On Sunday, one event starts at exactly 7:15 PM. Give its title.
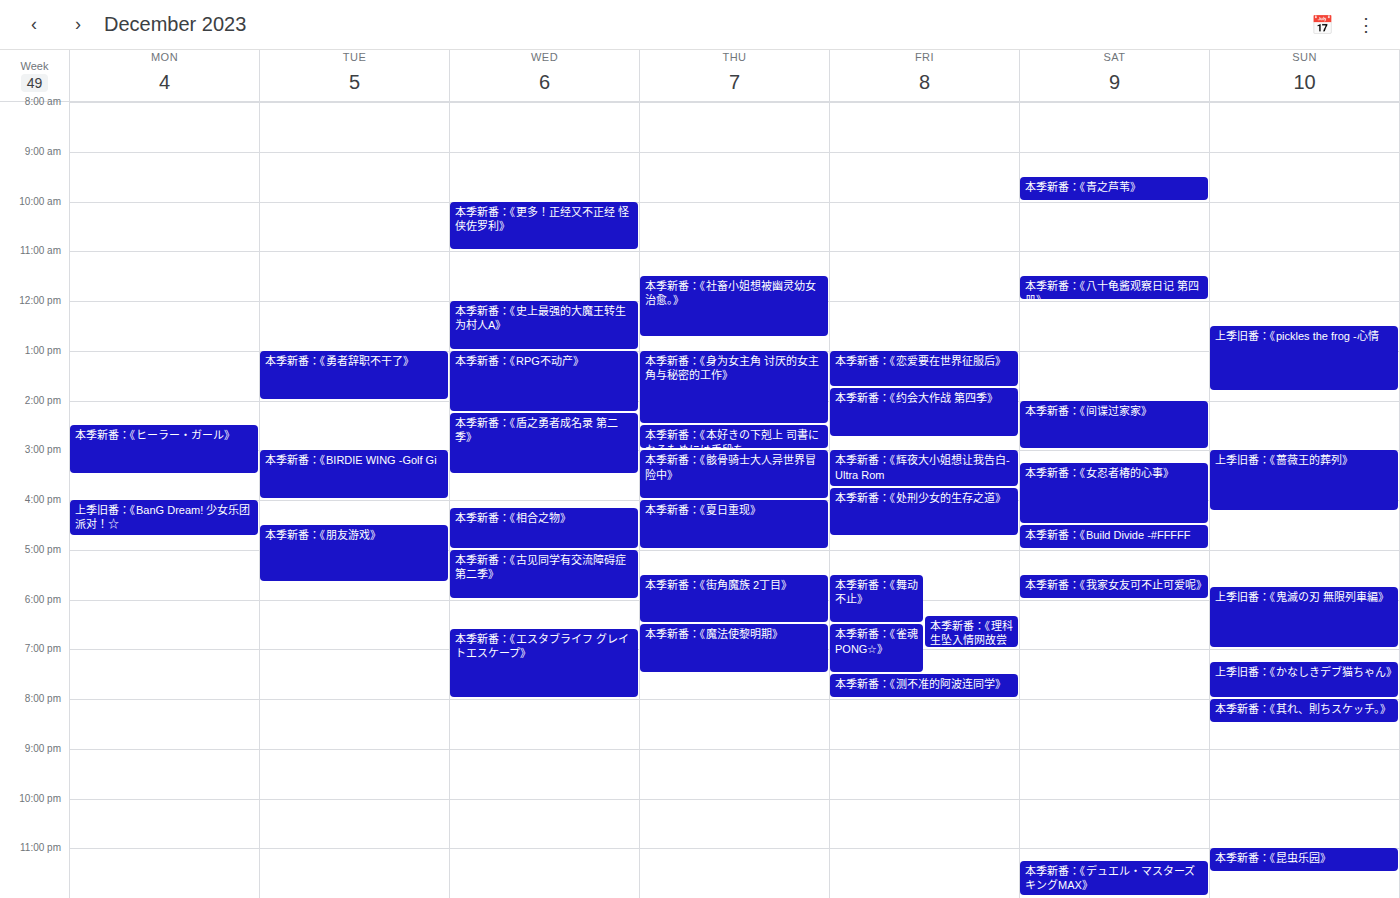
"上季旧番：《かなしきデブ猫ちゃん》"